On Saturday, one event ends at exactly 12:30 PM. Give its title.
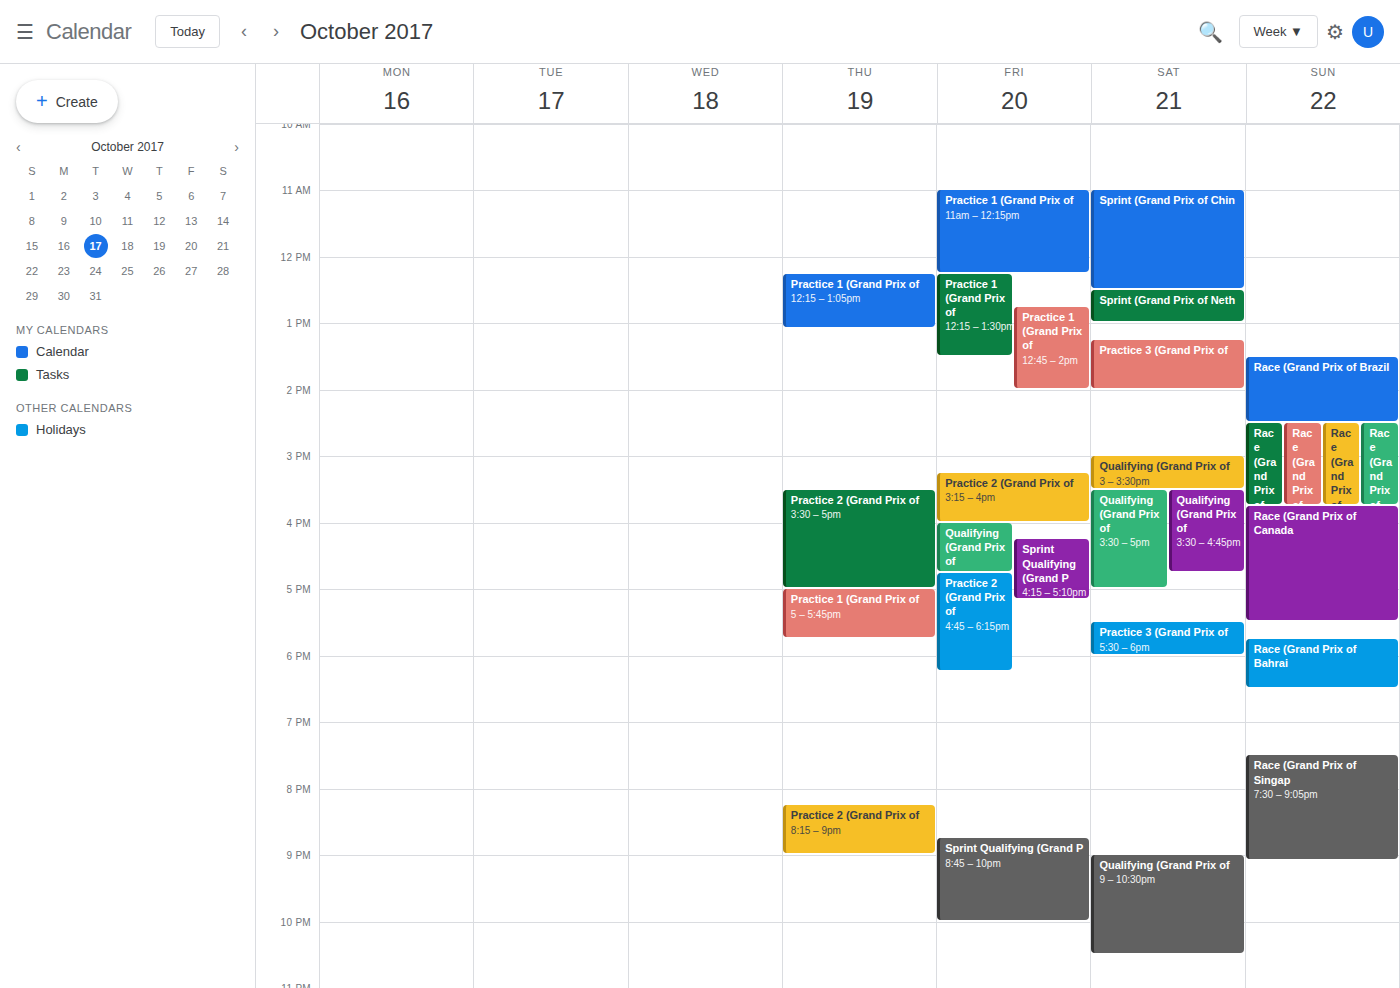
"Sprint (Grand Prix of Chin"